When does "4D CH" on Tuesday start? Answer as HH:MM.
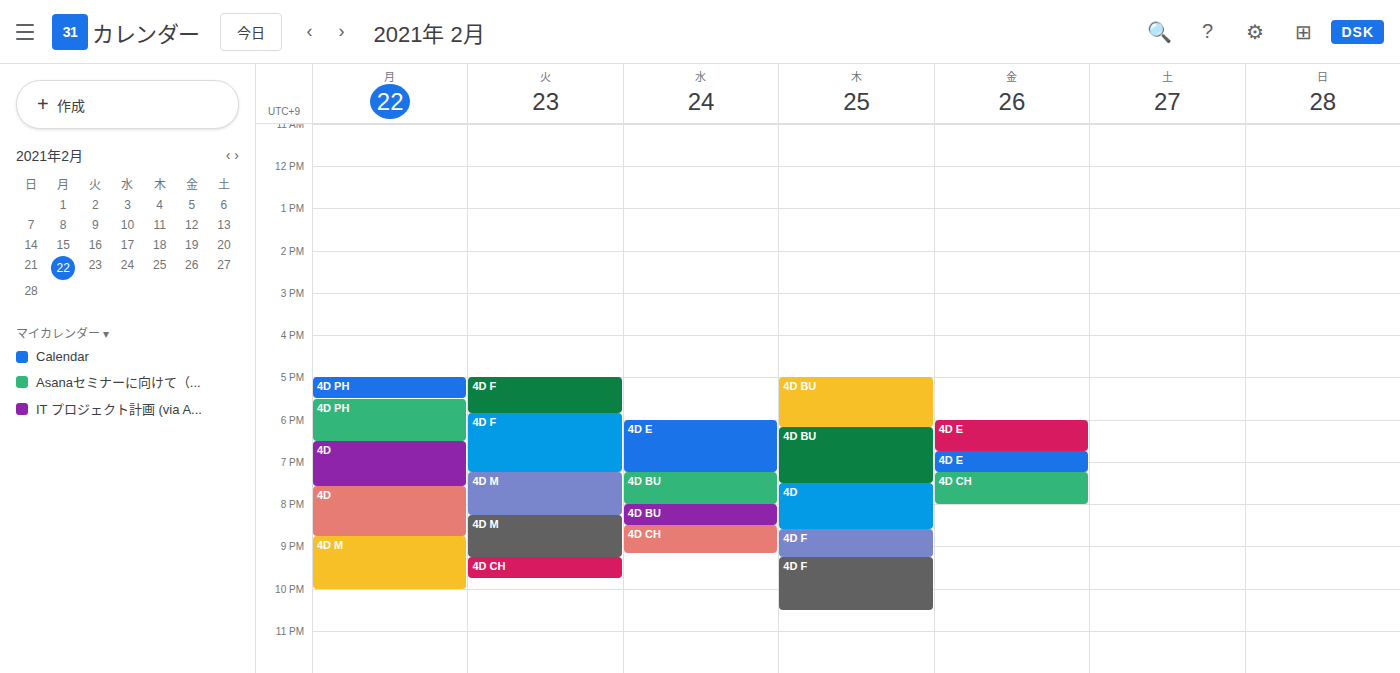
21:15